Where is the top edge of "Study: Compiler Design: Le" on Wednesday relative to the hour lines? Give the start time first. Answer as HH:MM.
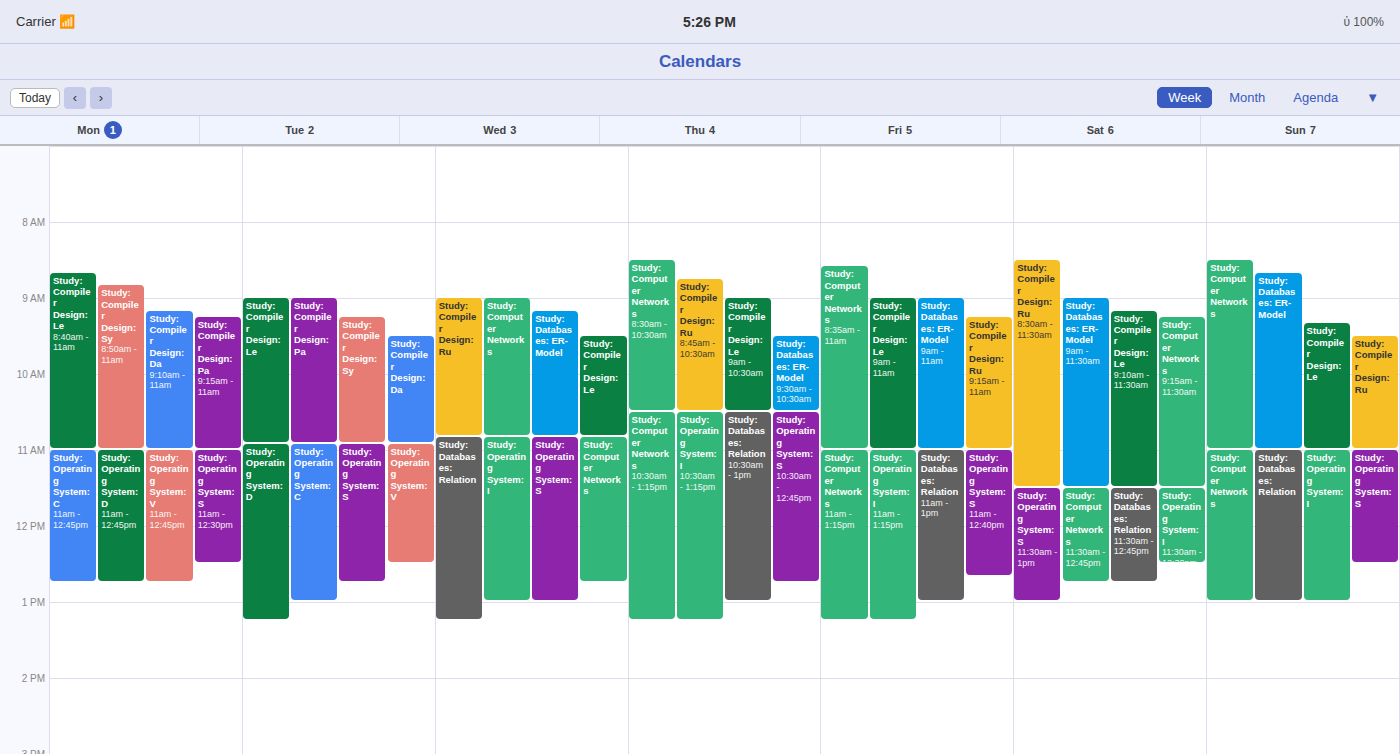
09:30 -- halfway between the 09:00 and 10:00 lines.